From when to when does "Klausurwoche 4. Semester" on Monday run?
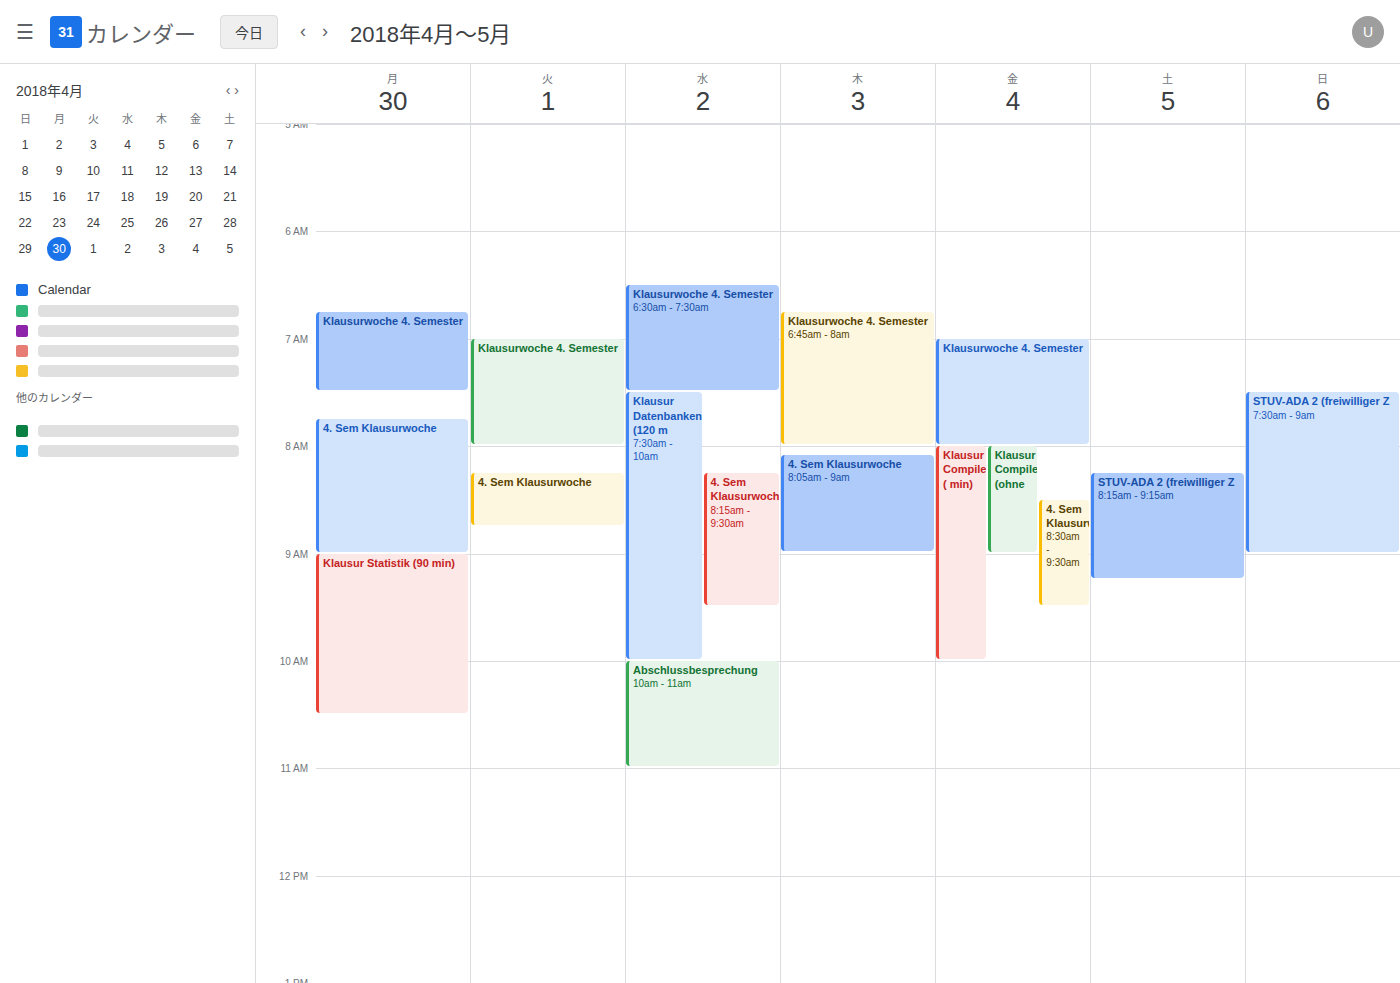
6:45 AM to 7:30 AM